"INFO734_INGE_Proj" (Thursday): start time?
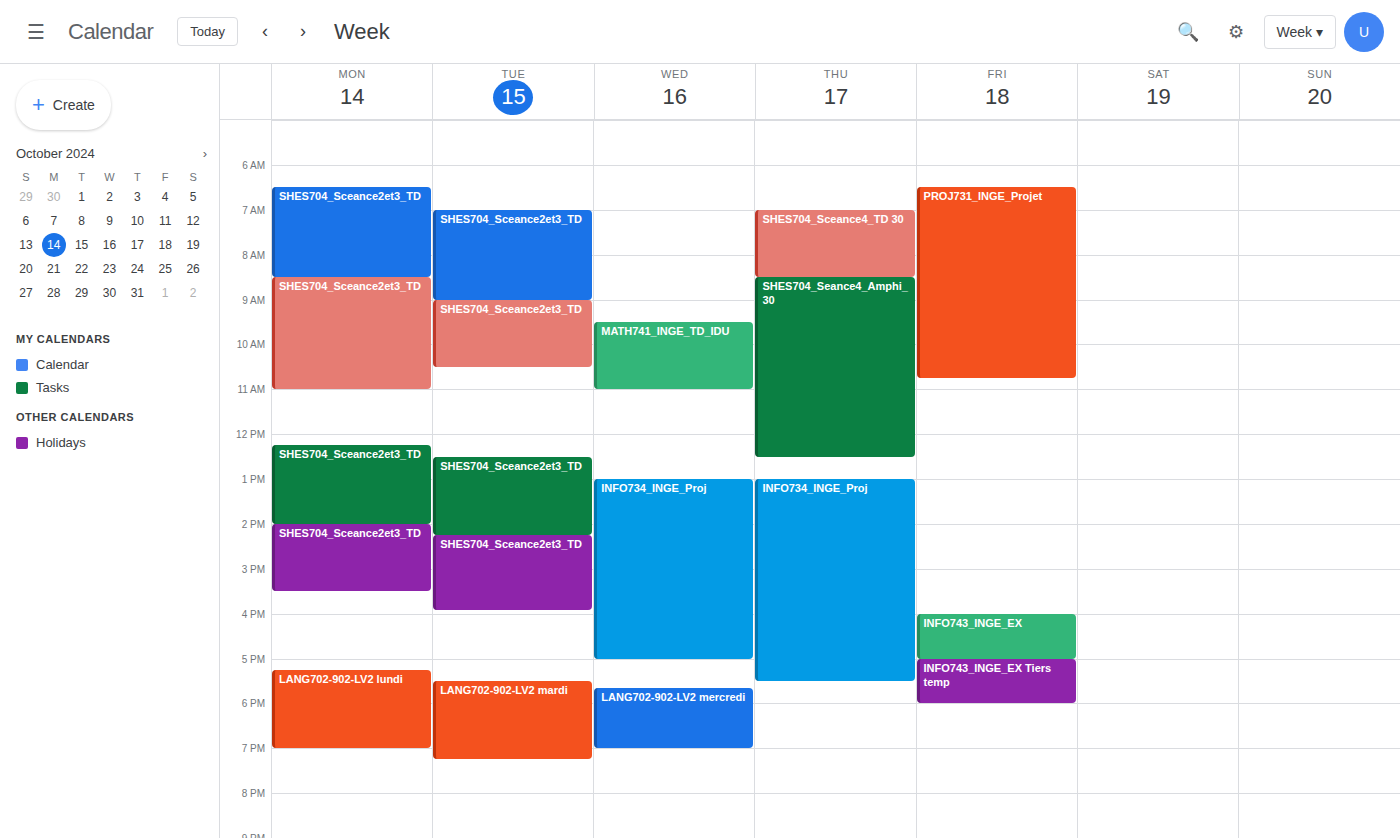
1:00 PM